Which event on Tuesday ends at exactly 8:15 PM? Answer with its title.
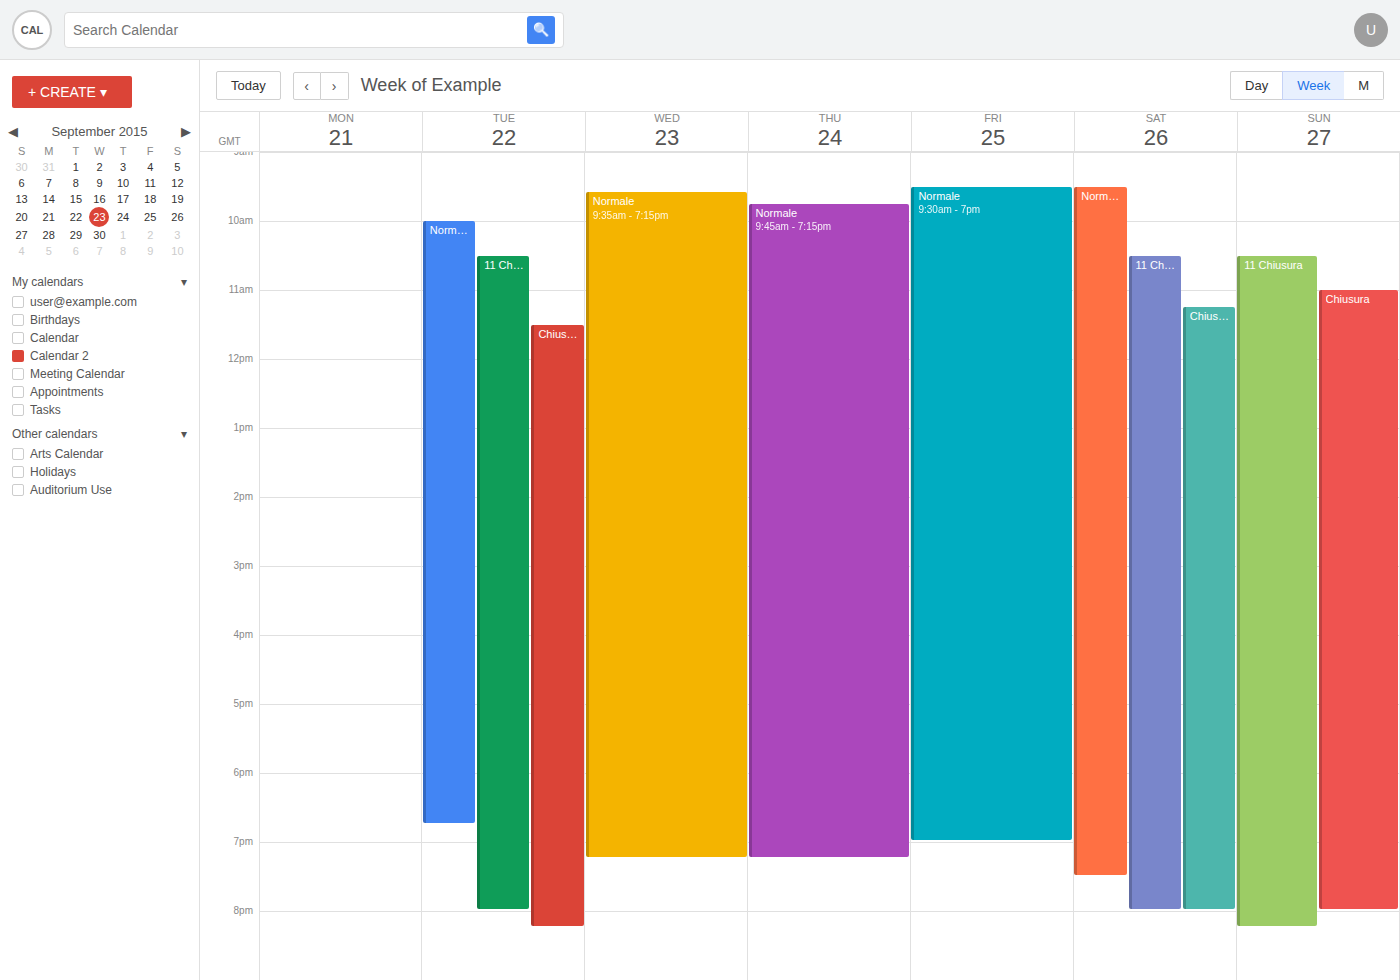
"Chiusura"